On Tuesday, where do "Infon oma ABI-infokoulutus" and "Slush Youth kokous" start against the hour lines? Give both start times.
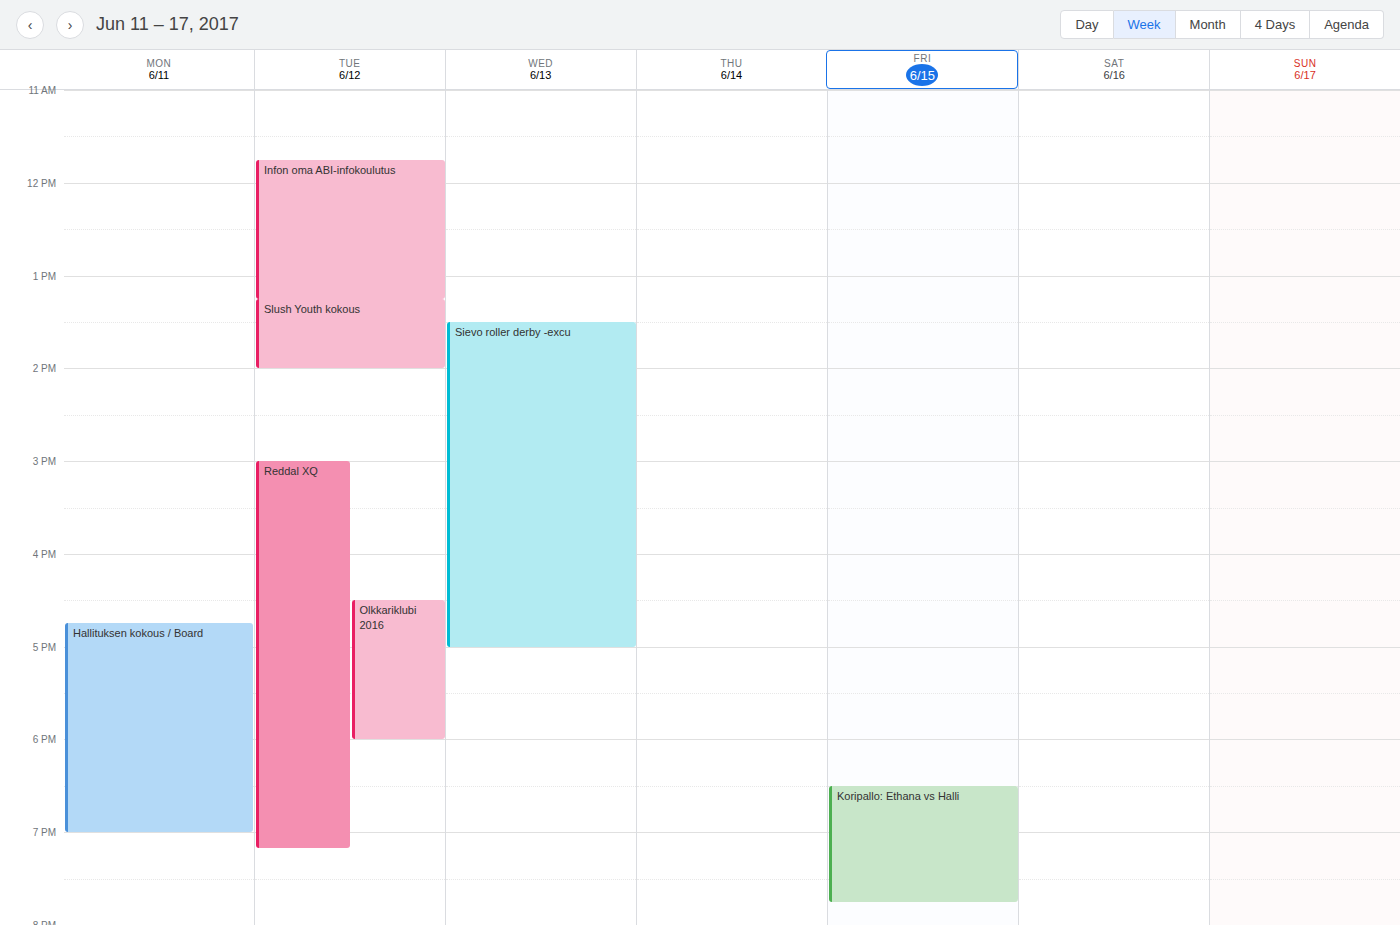
"Infon oma ABI-infokoulutus": 11:45 AM, neither: three quarters of the way from the 11 AM line to the 12 PM line. "Slush Youth kokous": 1:15 PM, neither: a quarter of the way from the 1 PM line to the 2 PM line.